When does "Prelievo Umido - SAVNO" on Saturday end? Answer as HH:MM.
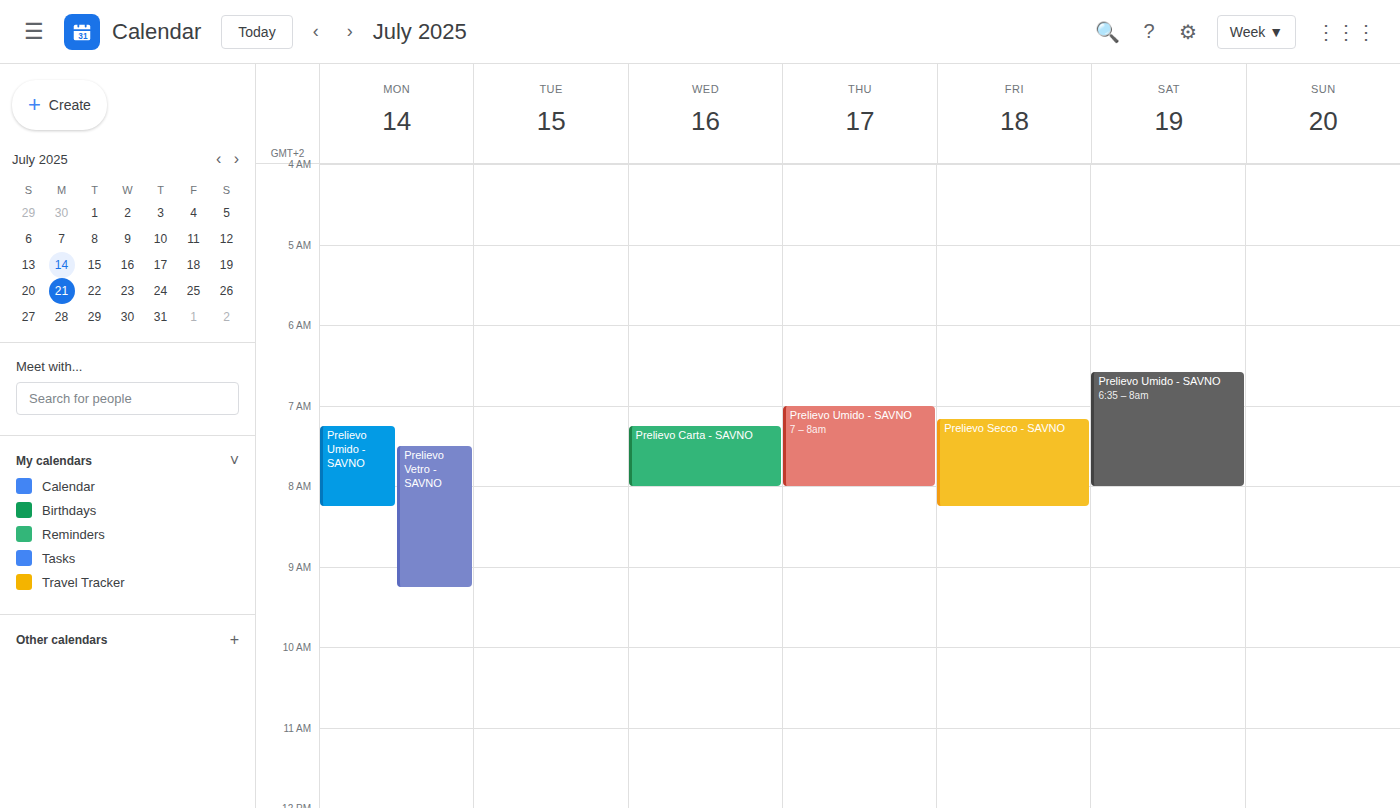
08:00